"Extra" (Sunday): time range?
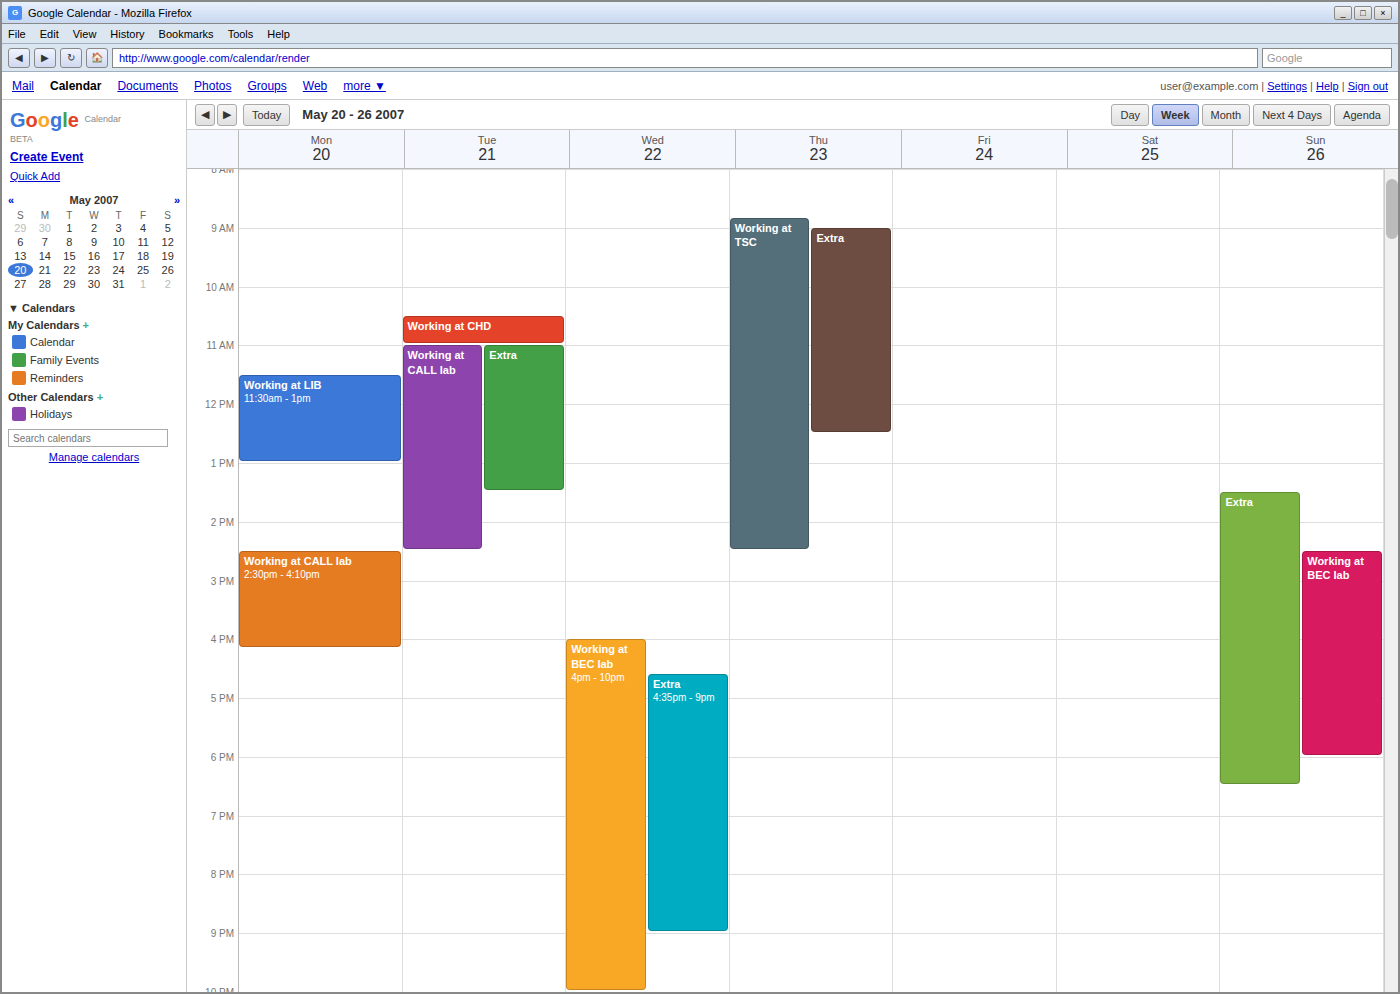
1:30 PM to 6:30 PM